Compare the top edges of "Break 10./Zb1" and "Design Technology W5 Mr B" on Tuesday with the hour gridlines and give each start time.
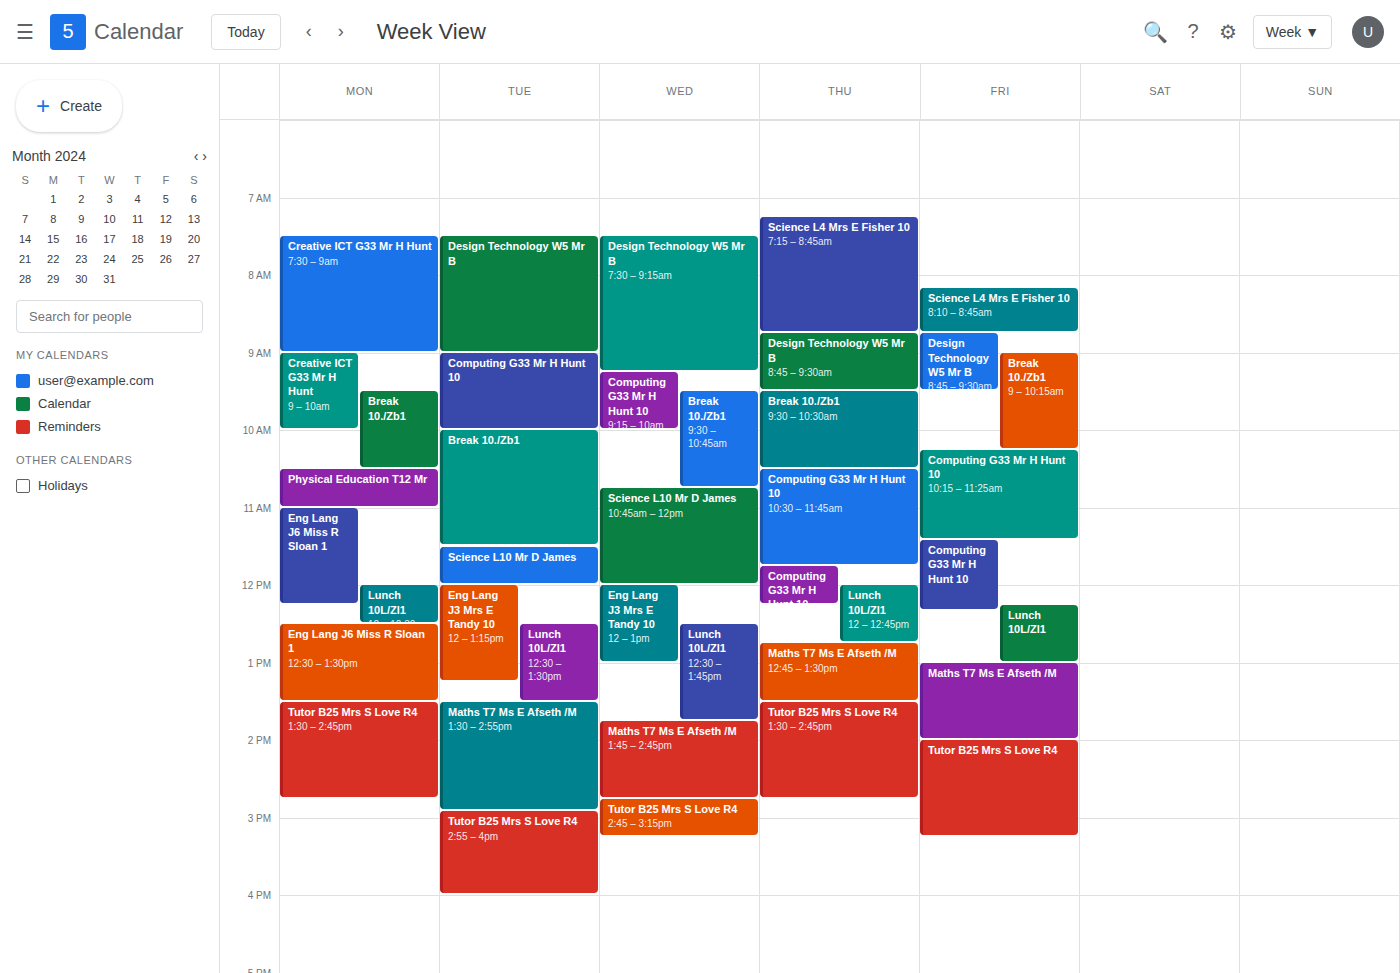
"Break 10./Zb1": 10:00 AM, exactly on the 10 AM line. "Design Technology W5 Mr B": 7:30 AM, halfway between the 7 AM and 8 AM lines.